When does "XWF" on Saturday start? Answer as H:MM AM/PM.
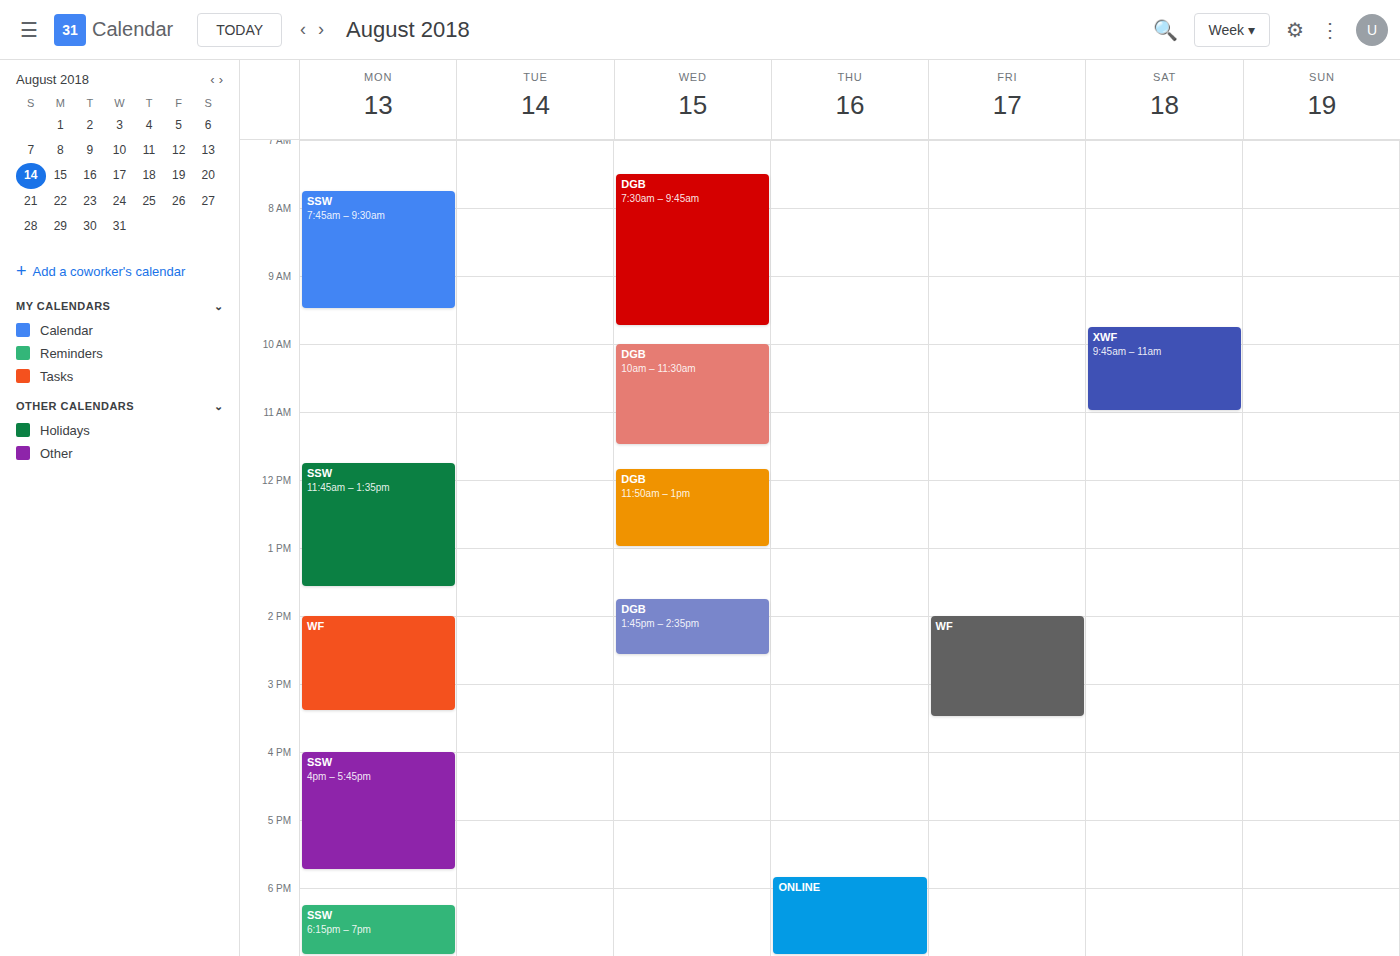
9:45 AM